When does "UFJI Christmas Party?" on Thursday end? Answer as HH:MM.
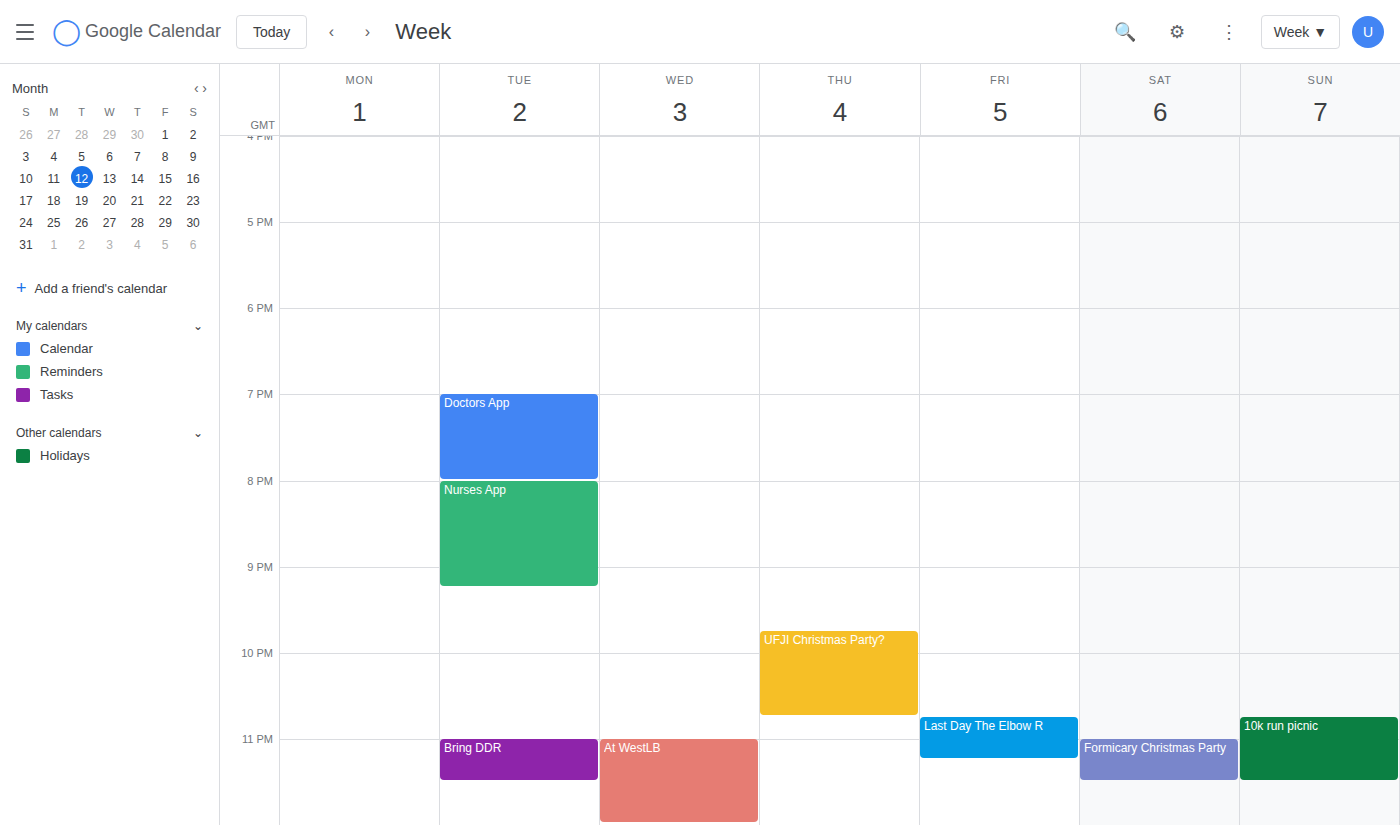
22:45